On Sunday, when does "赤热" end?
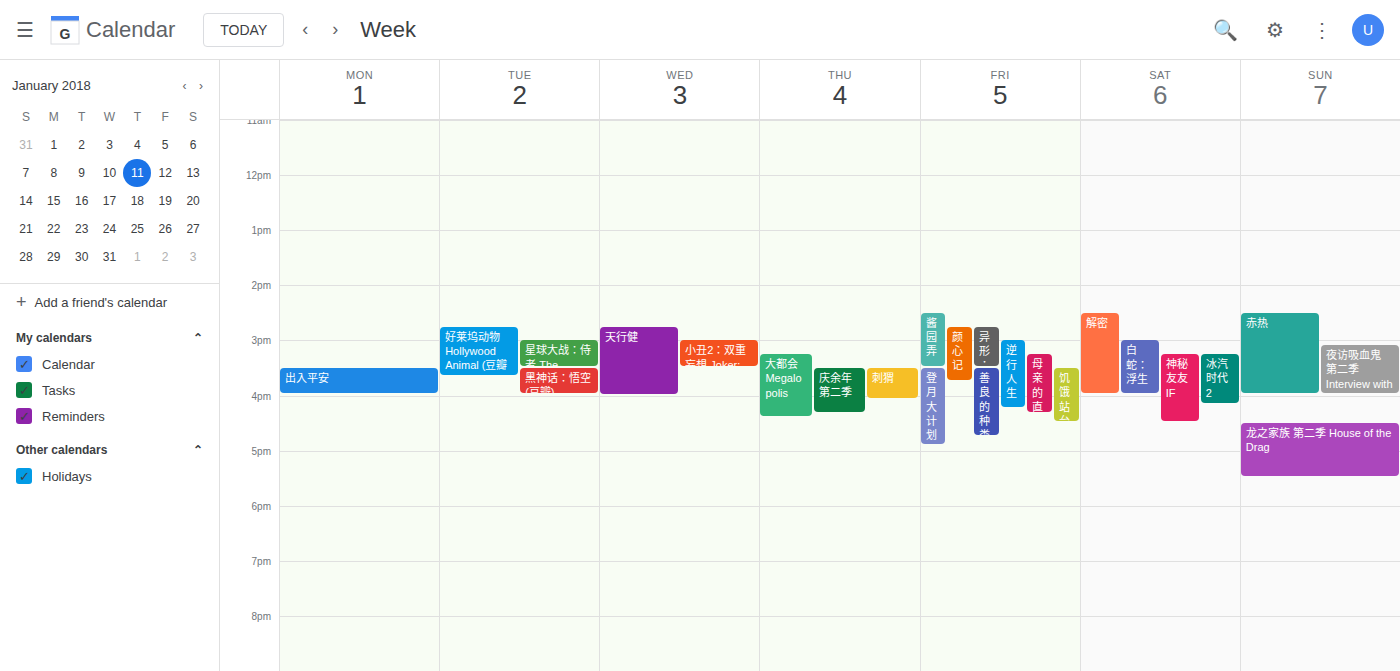
4:00 PM